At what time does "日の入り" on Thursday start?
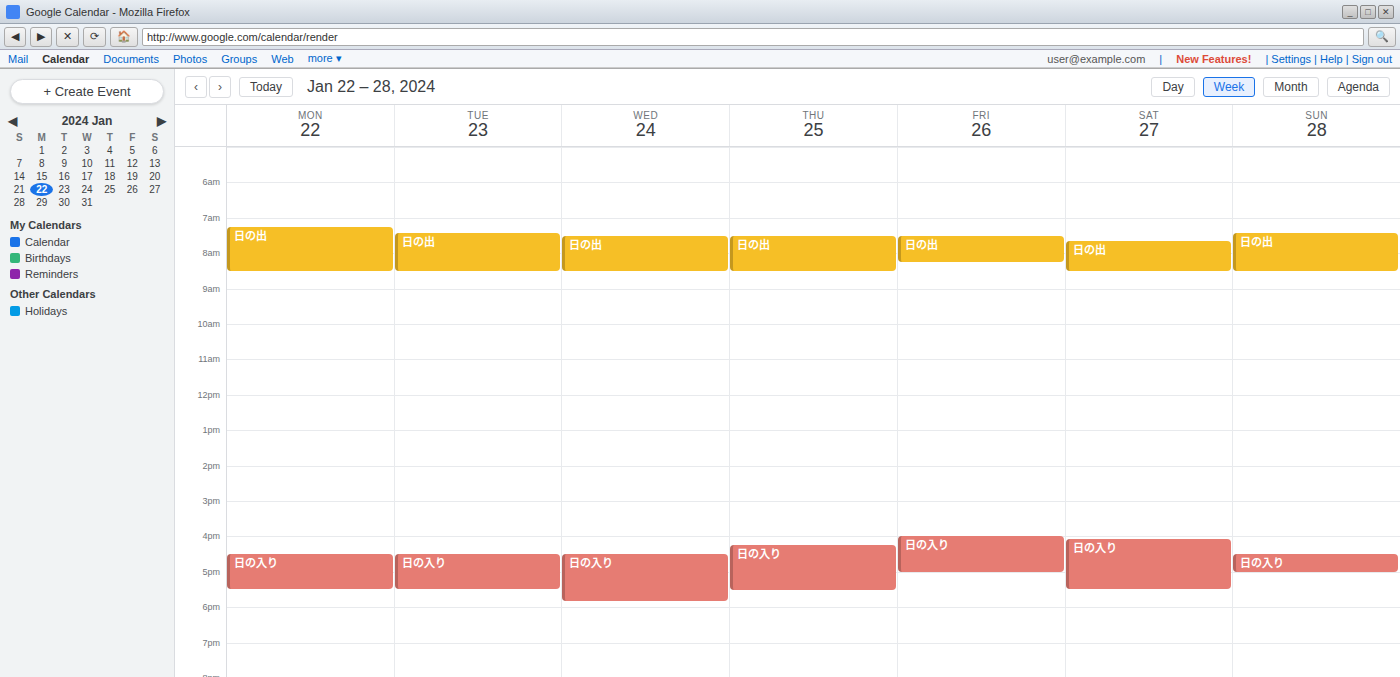
4:15 PM